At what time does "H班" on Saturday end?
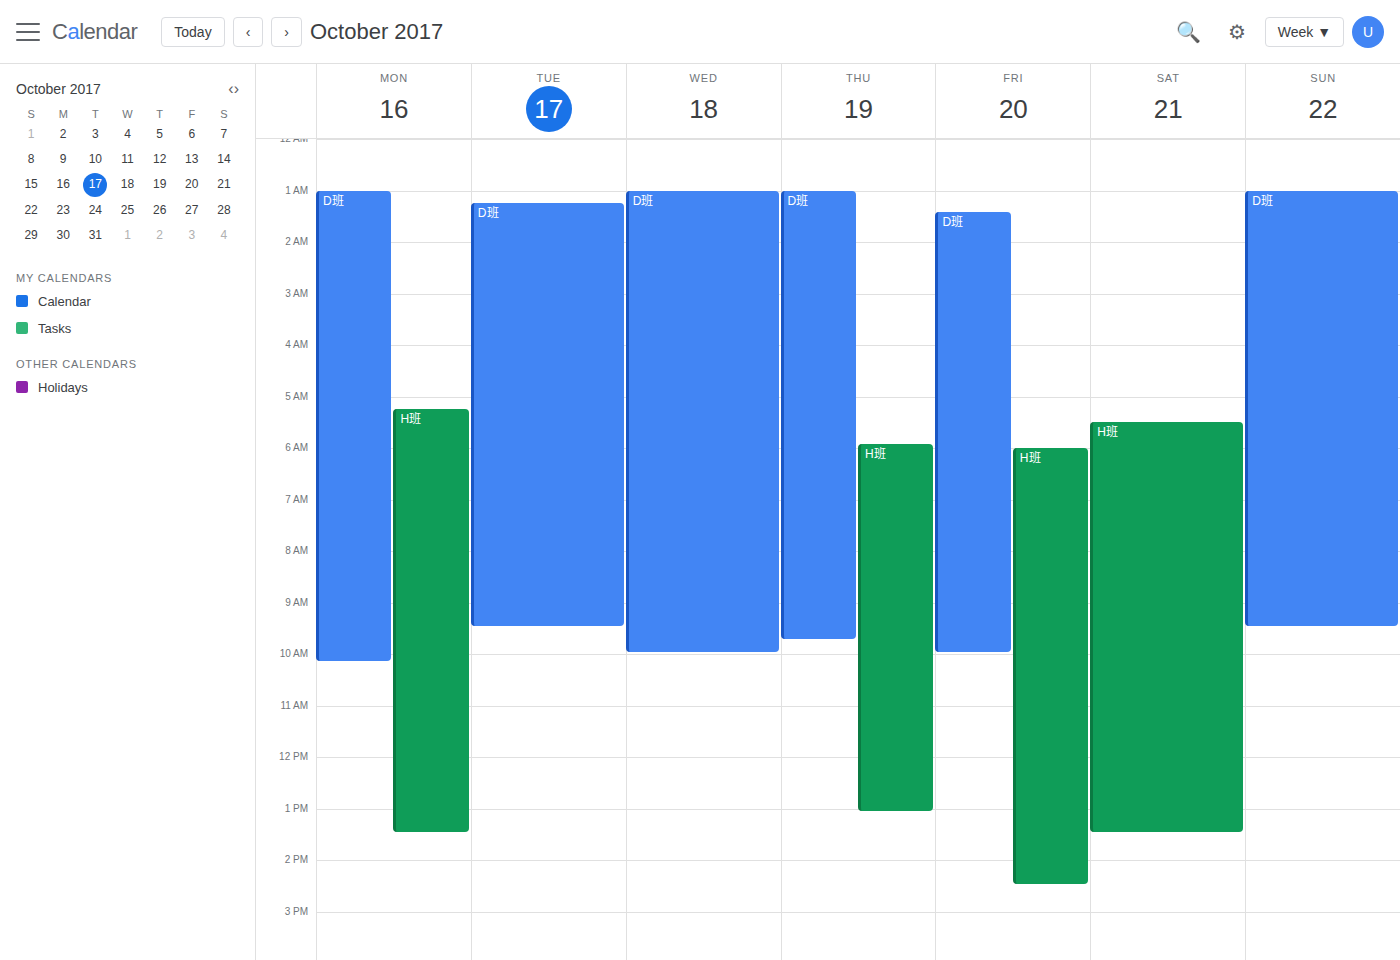
1:30 PM